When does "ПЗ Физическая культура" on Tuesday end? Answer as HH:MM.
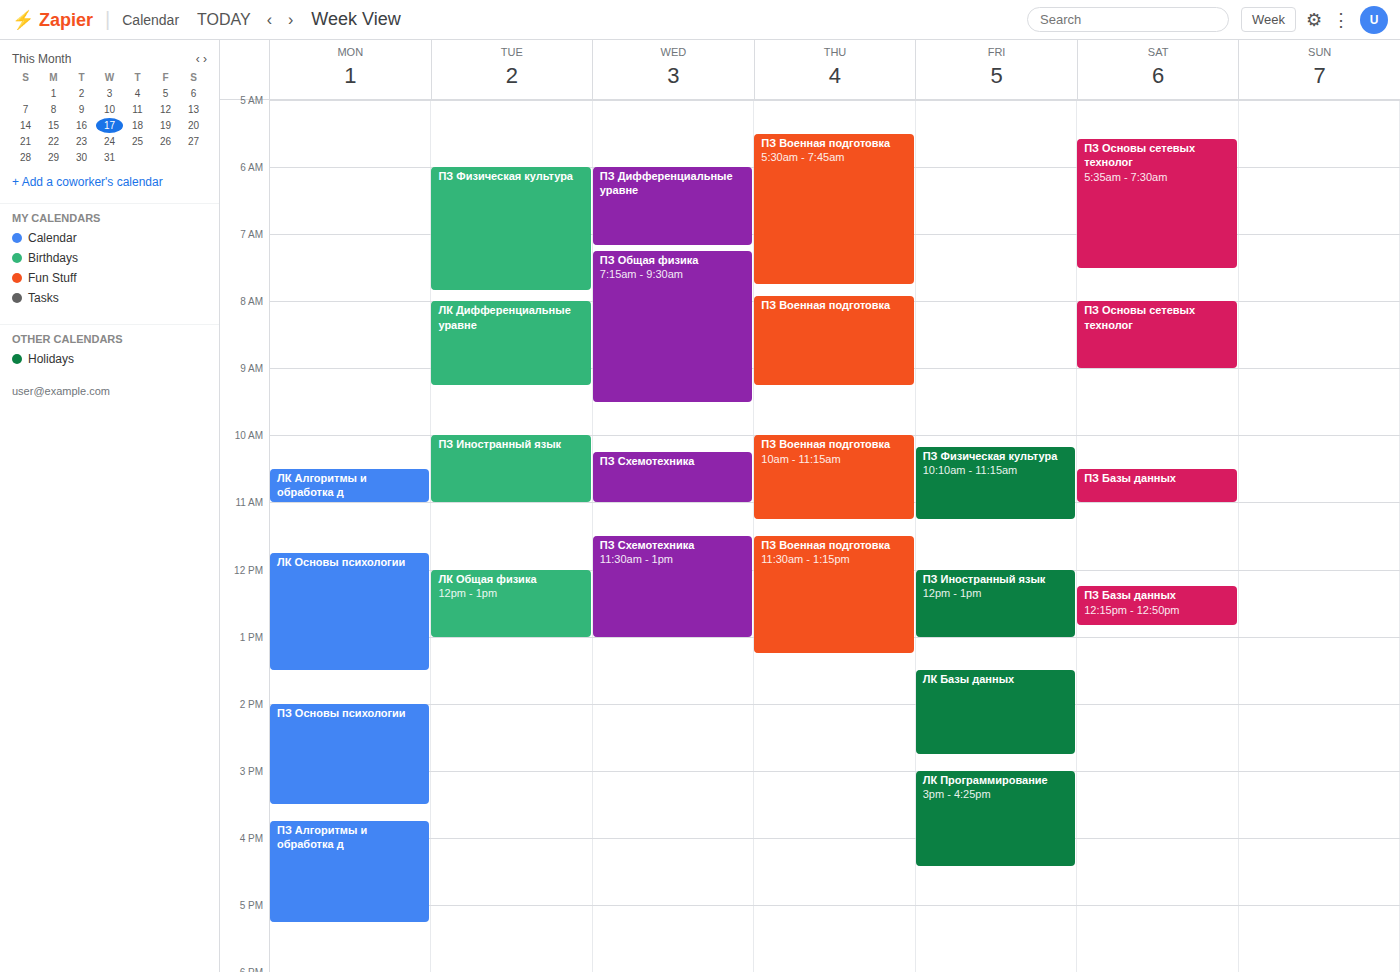
07:50